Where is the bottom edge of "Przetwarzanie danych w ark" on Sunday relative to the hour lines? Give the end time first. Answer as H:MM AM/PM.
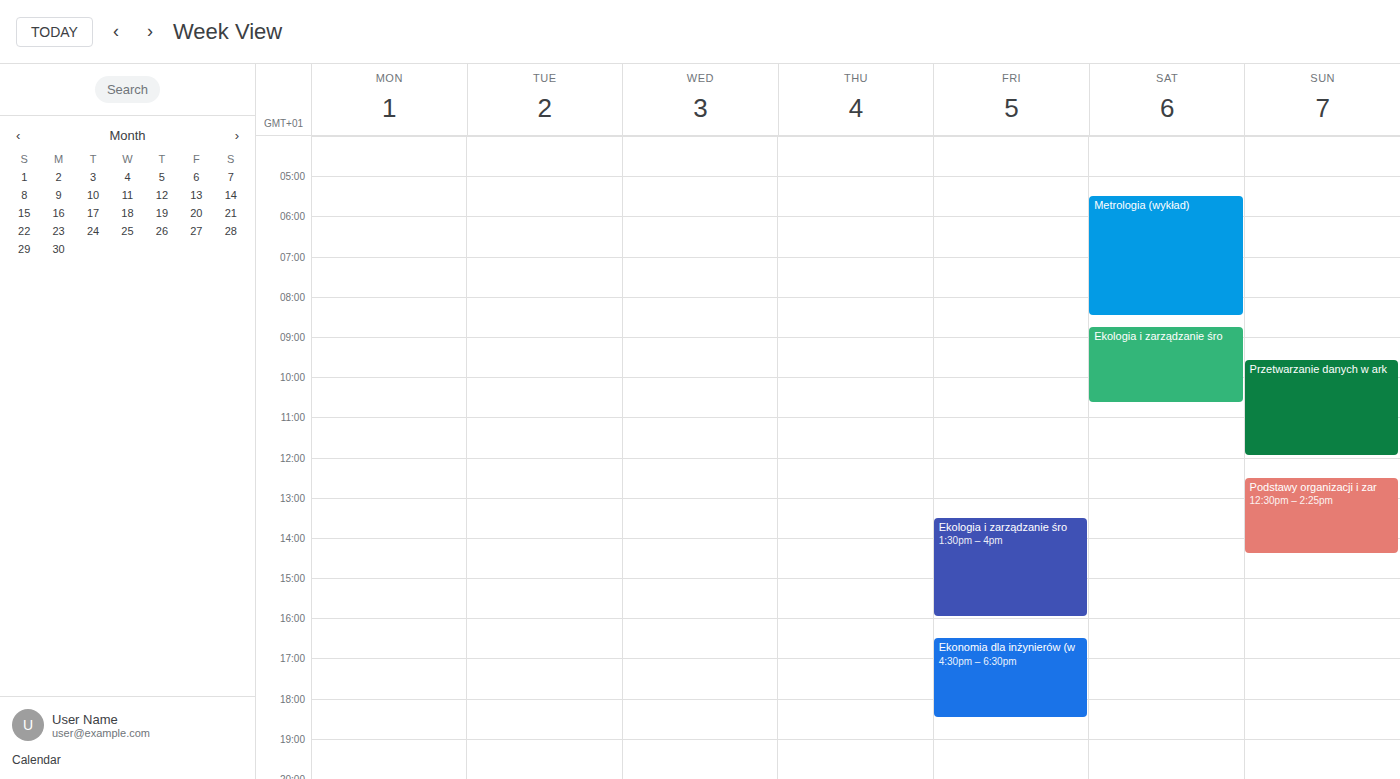
12:00 PM -- exactly on the 12 PM line.